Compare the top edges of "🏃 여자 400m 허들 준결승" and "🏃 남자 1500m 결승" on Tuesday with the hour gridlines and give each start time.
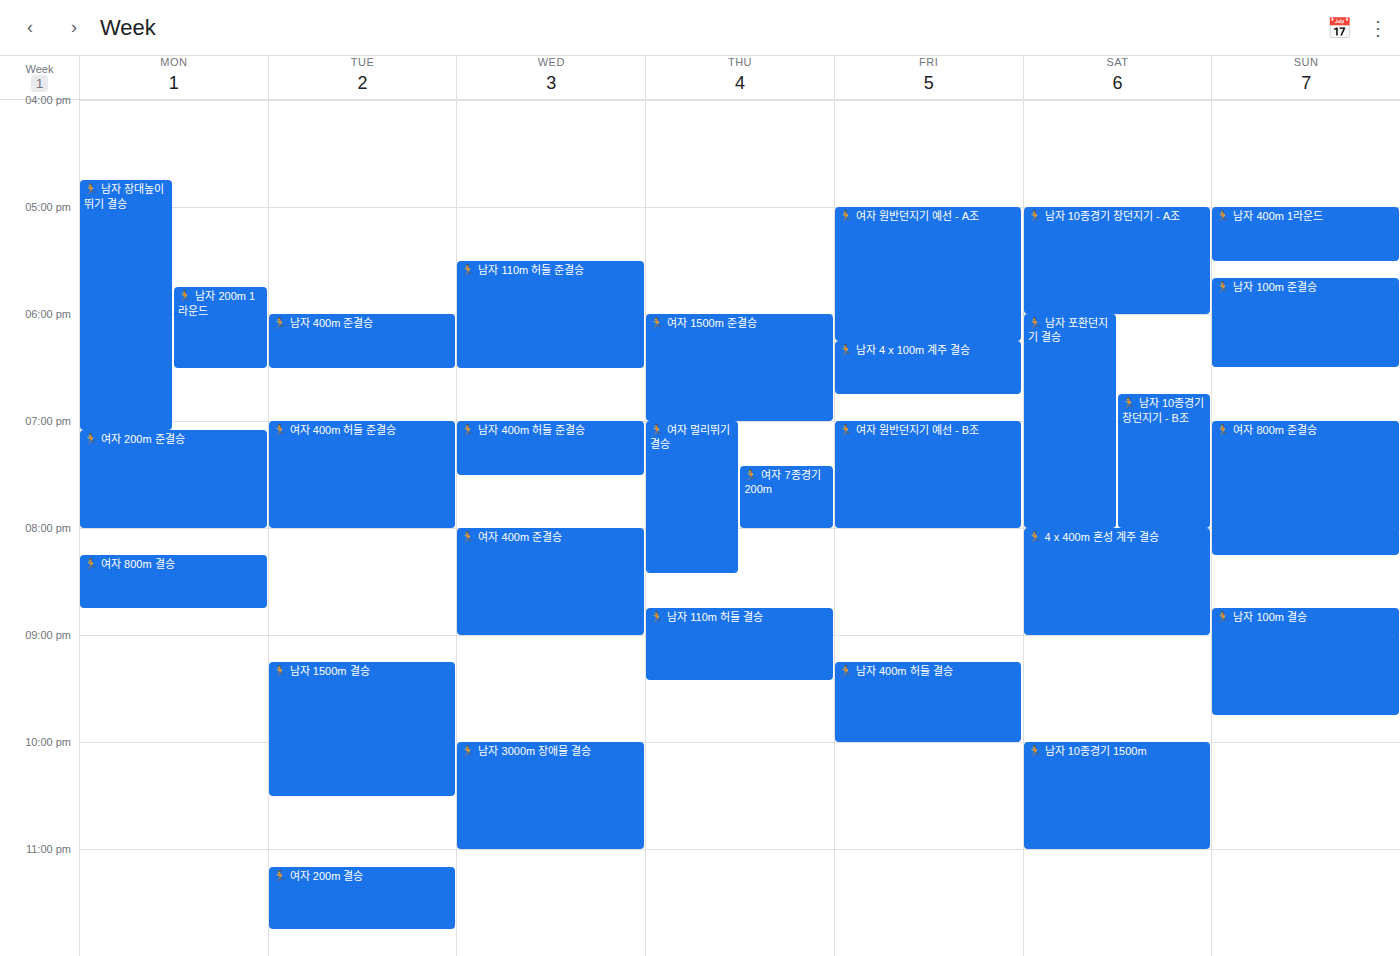
"🏃 여자 400m 허들 준결승": 7:00 PM, exactly on the 7 PM line. "🏃 남자 1500m 결승": 9:15 PM, neither: a quarter of the way from the 9 PM line to the 10 PM line.